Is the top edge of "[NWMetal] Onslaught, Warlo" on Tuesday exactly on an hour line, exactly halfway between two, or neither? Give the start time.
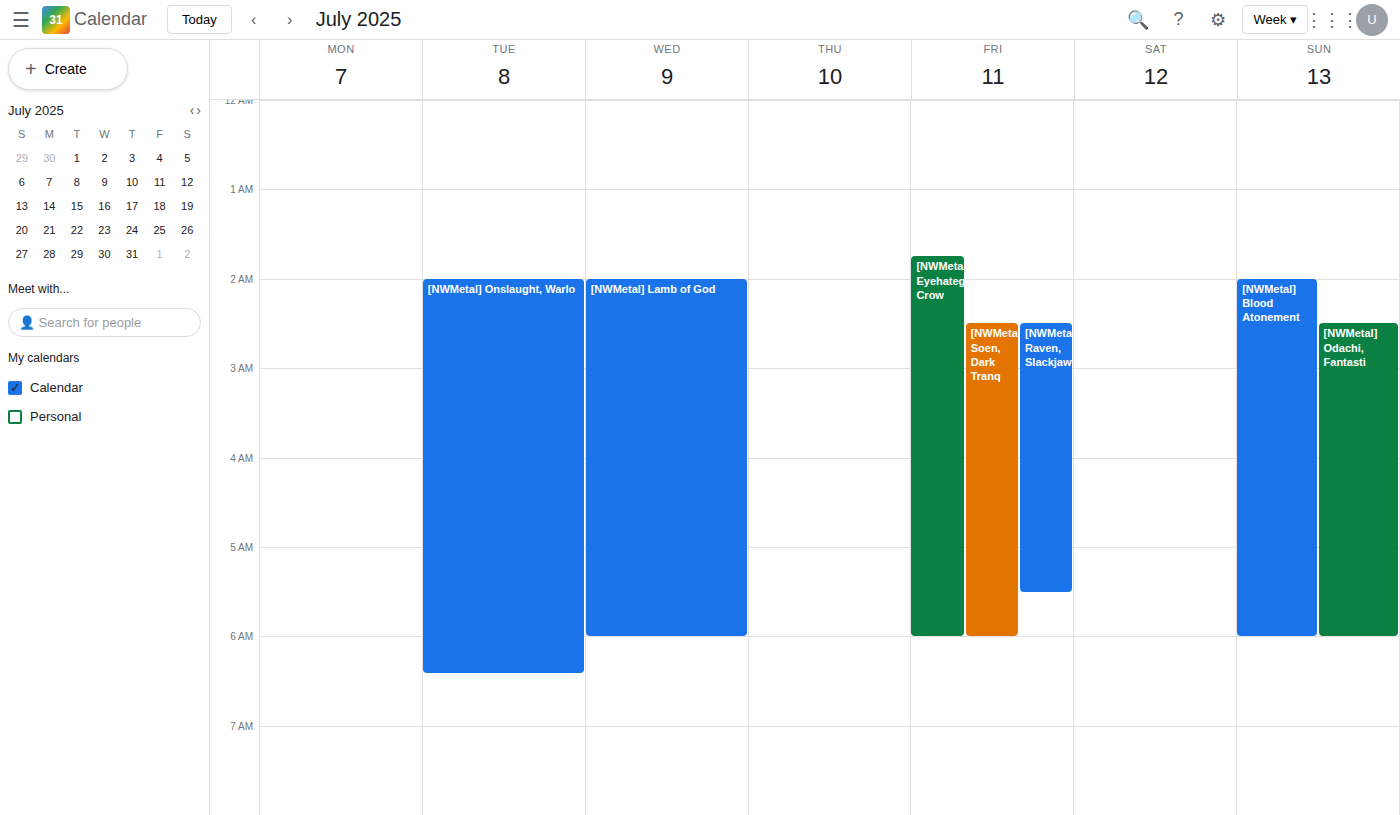
2:00 AM -- exactly on the 2 AM line.